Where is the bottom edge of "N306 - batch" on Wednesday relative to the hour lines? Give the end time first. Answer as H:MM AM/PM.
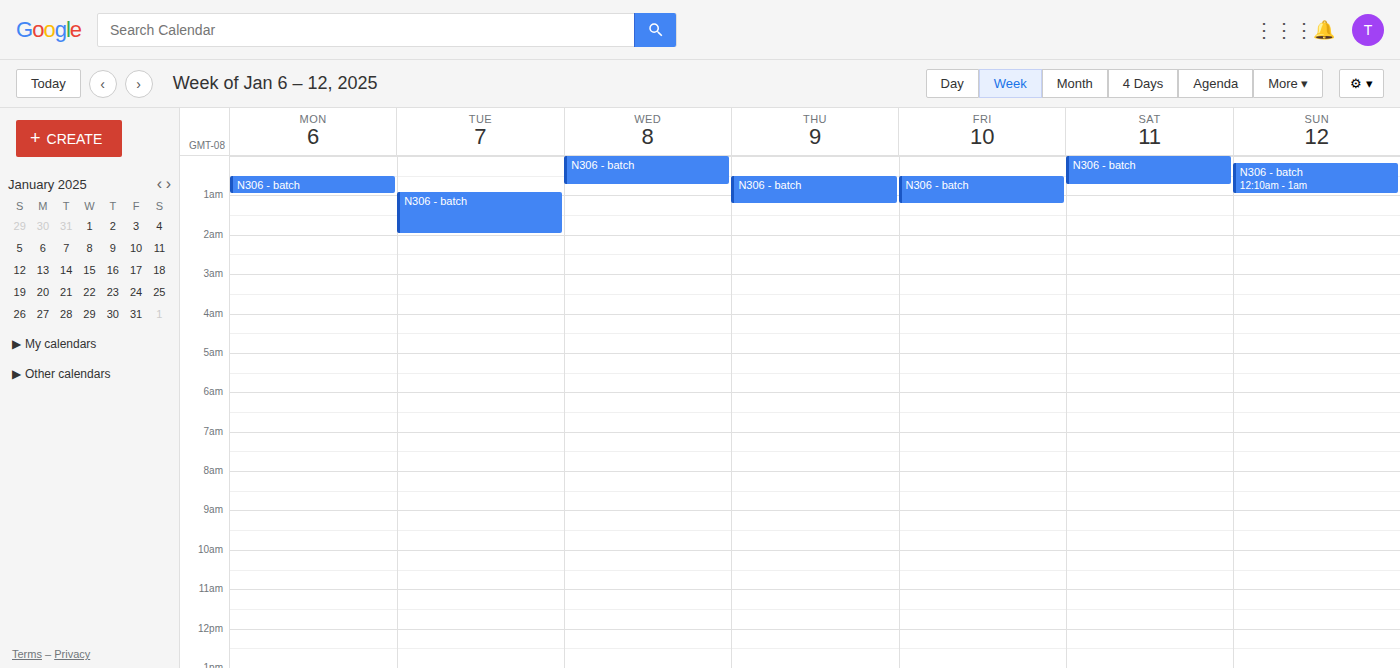
12:45 AM -- neither: three quarters of the way from the 12 AM line to the 1 AM line.